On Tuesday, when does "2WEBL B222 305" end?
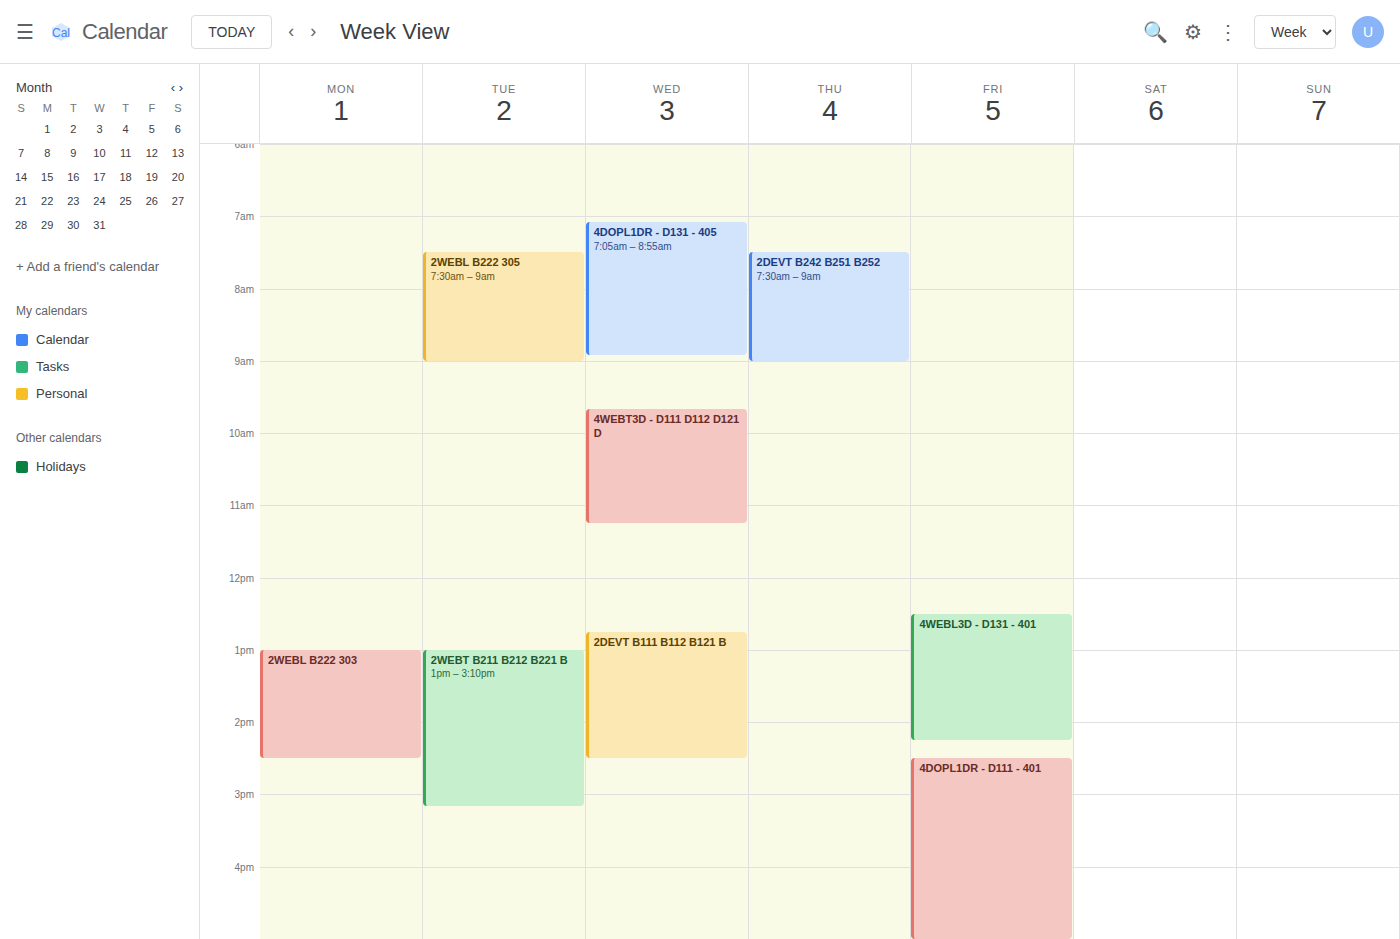
9:00 AM